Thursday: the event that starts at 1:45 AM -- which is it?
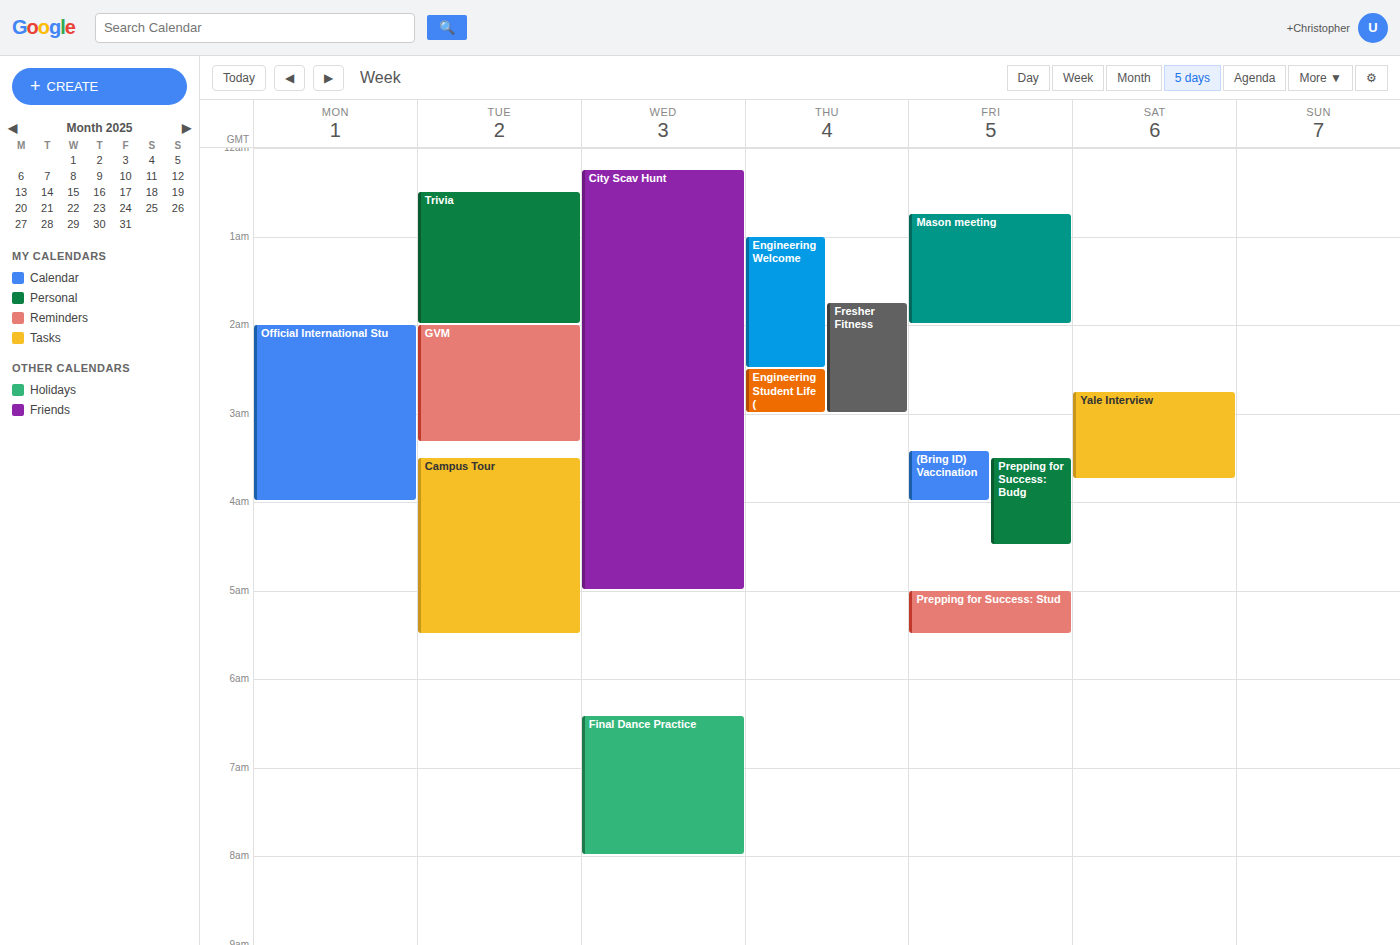
"Fresher Fitness"